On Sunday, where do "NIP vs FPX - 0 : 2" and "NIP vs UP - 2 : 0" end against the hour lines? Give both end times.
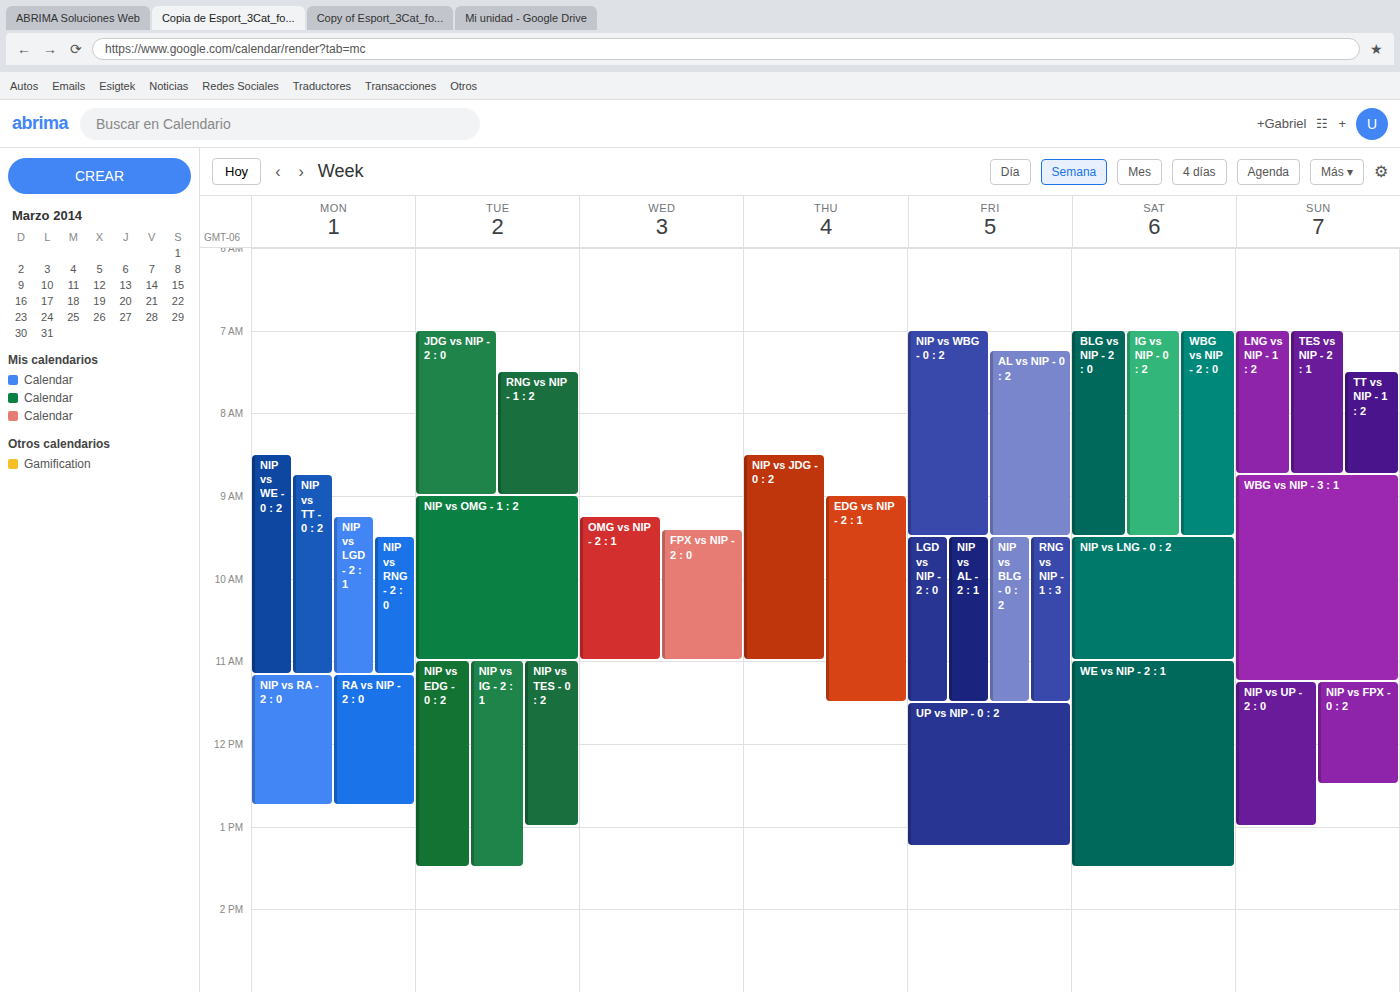
"NIP vs FPX - 0 : 2": 12:30, halfway between the 12:00 and 13:00 lines. "NIP vs UP - 2 : 0": 13:00, exactly on the 13:00 line.